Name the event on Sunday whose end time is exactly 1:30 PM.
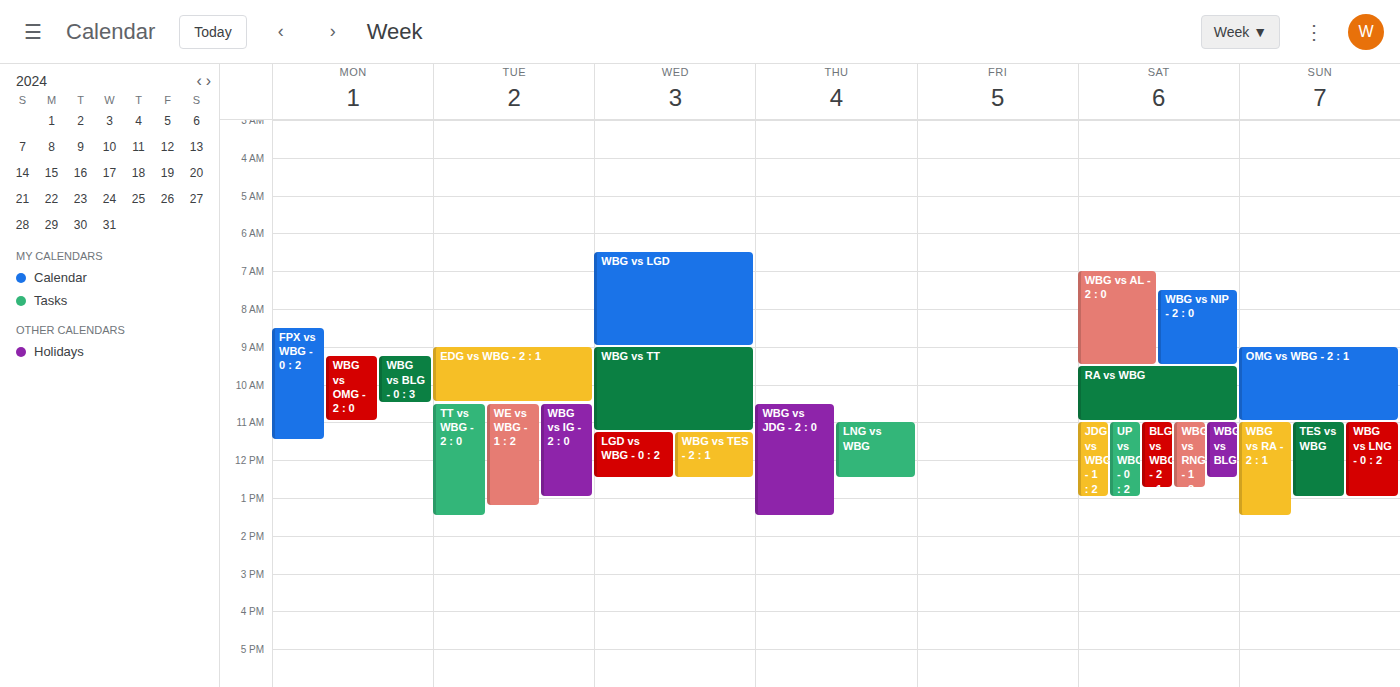
"WBG vs RA - 2 : 1"